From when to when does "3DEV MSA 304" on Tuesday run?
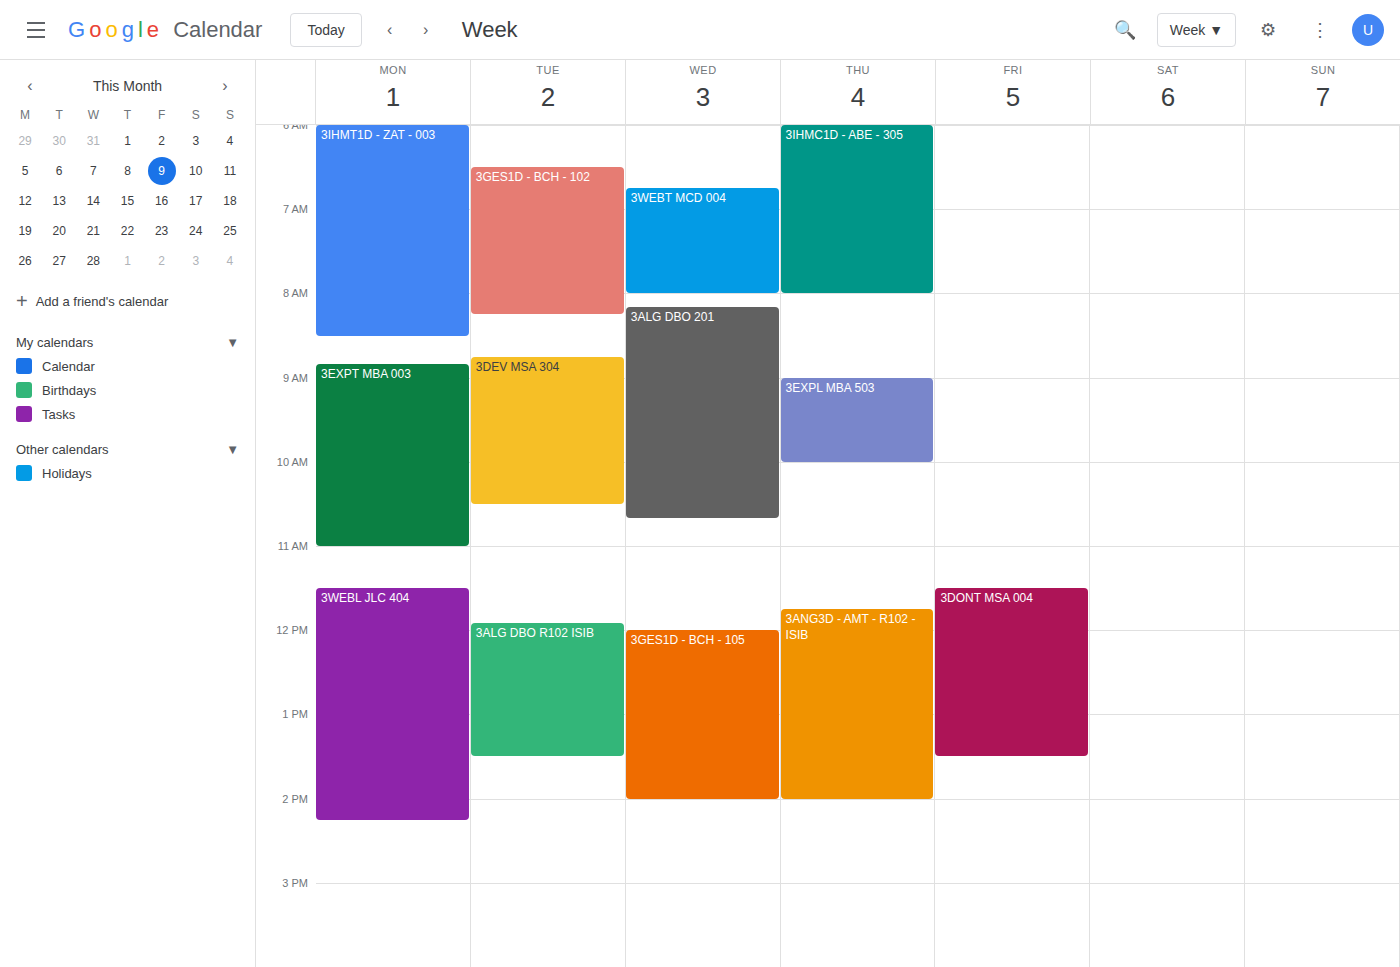
8:45 AM to 10:30 AM